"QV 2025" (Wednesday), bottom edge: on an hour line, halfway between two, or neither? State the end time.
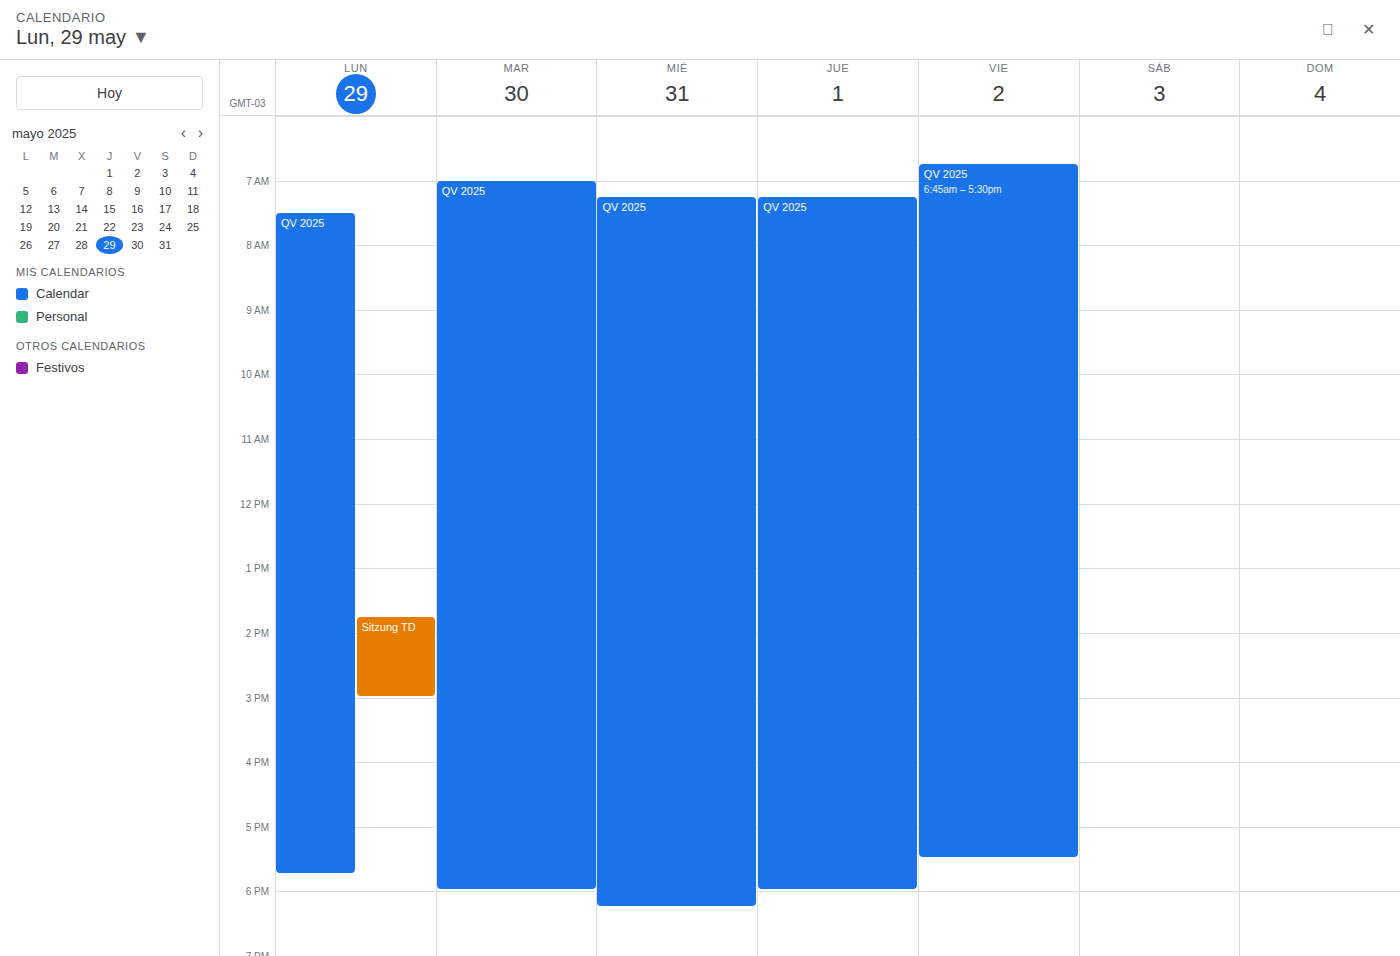
6:15 PM -- neither: a quarter of the way from the 6 PM line to the 7 PM line.